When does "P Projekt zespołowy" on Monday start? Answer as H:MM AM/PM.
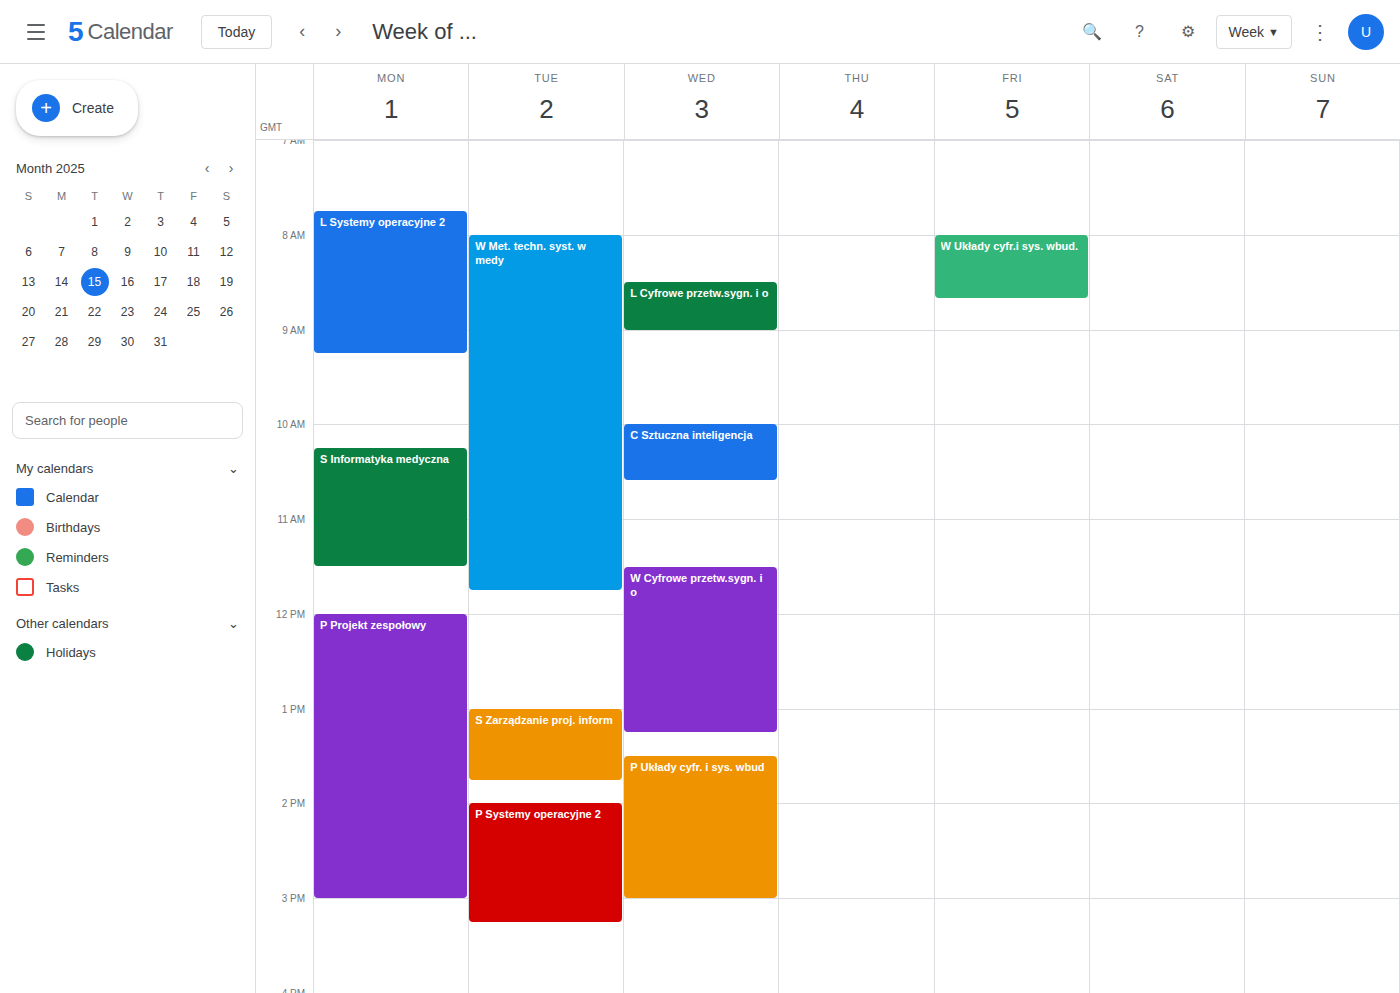
12:00 PM